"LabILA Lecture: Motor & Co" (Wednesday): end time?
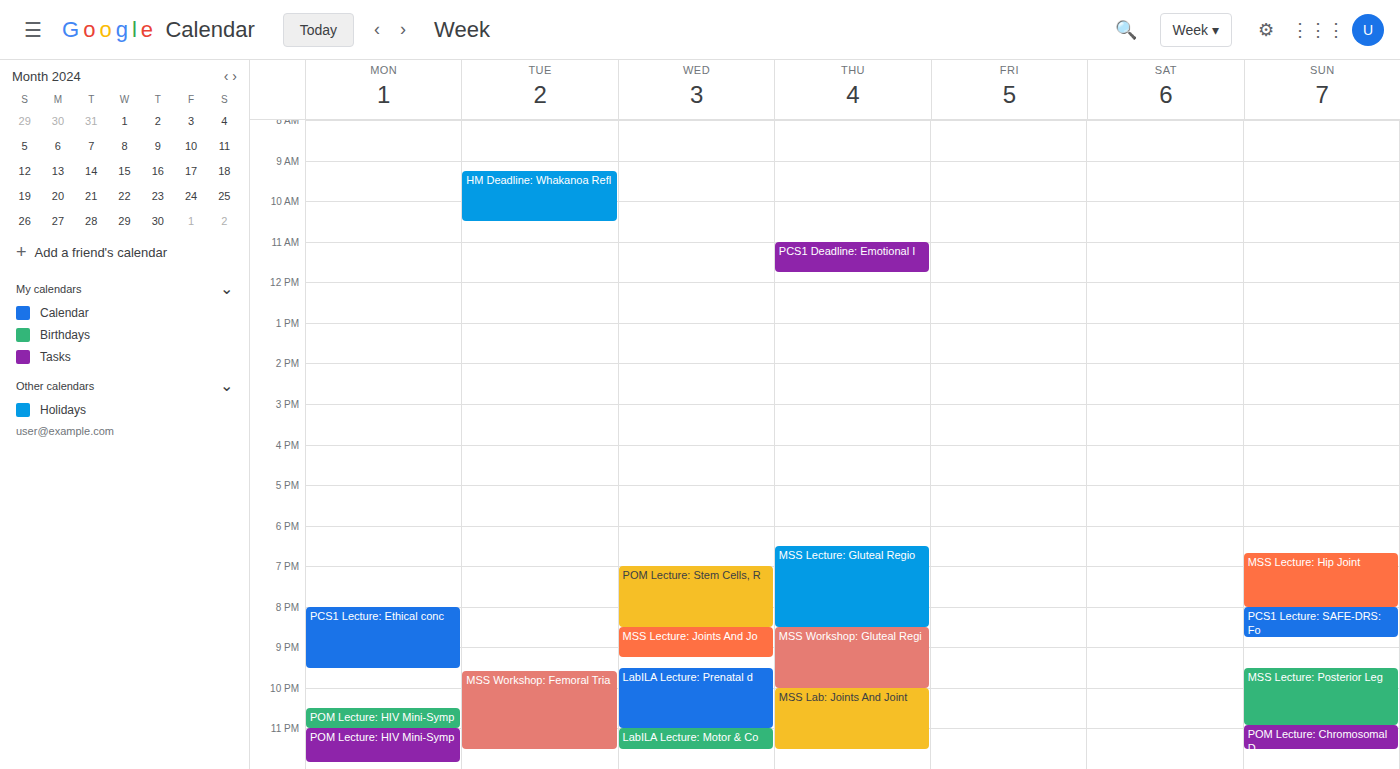
11:30 PM